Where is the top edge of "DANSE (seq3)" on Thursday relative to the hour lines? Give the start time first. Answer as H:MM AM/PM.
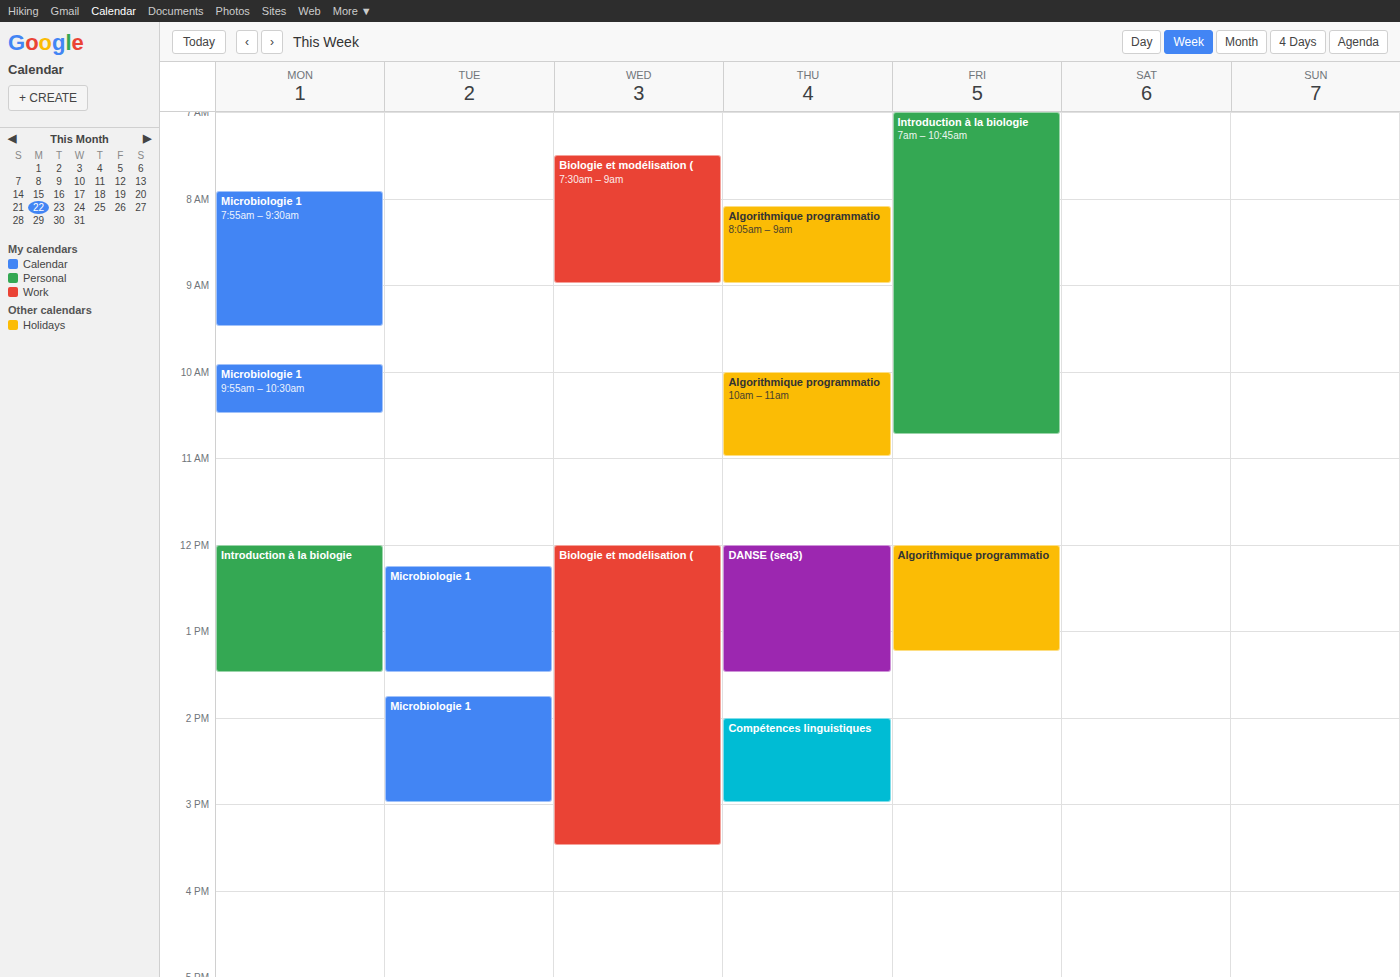
12:00 PM -- exactly on the 12 PM line.